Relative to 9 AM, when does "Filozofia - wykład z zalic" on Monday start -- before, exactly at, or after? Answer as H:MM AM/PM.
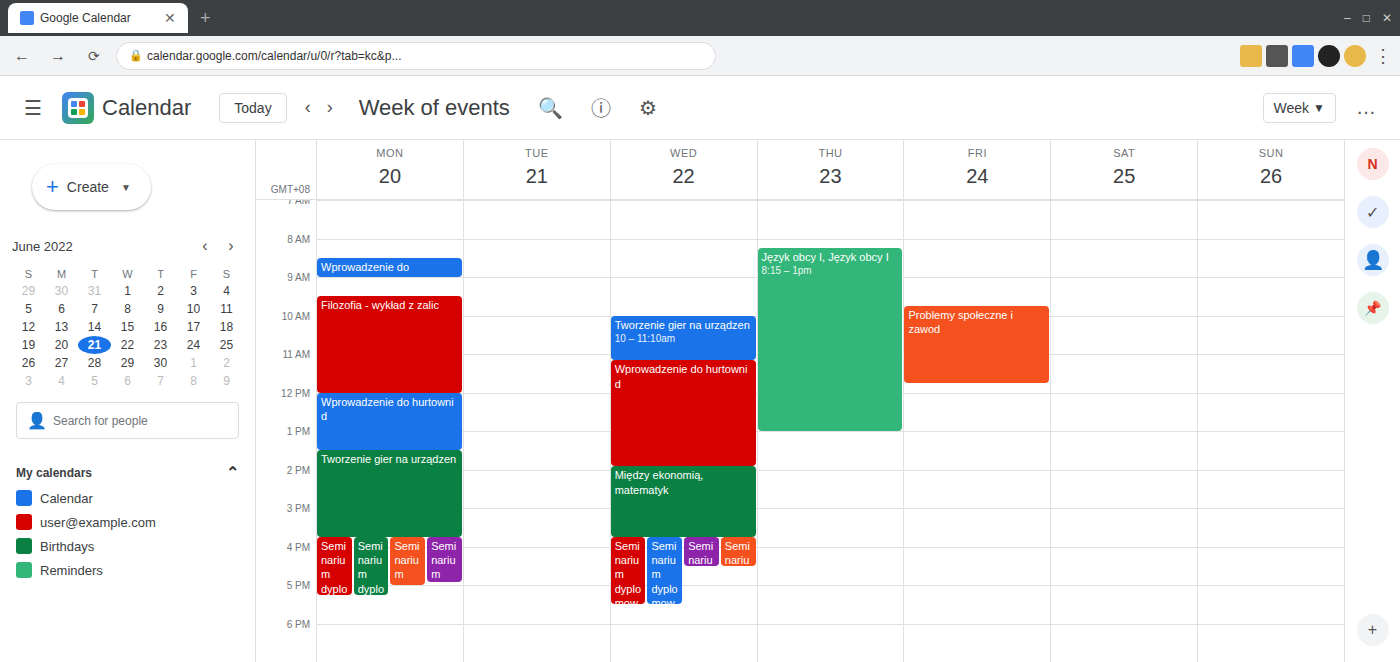
9:30 AM -- after 9 AM, 30 minutes below the 9 AM line.